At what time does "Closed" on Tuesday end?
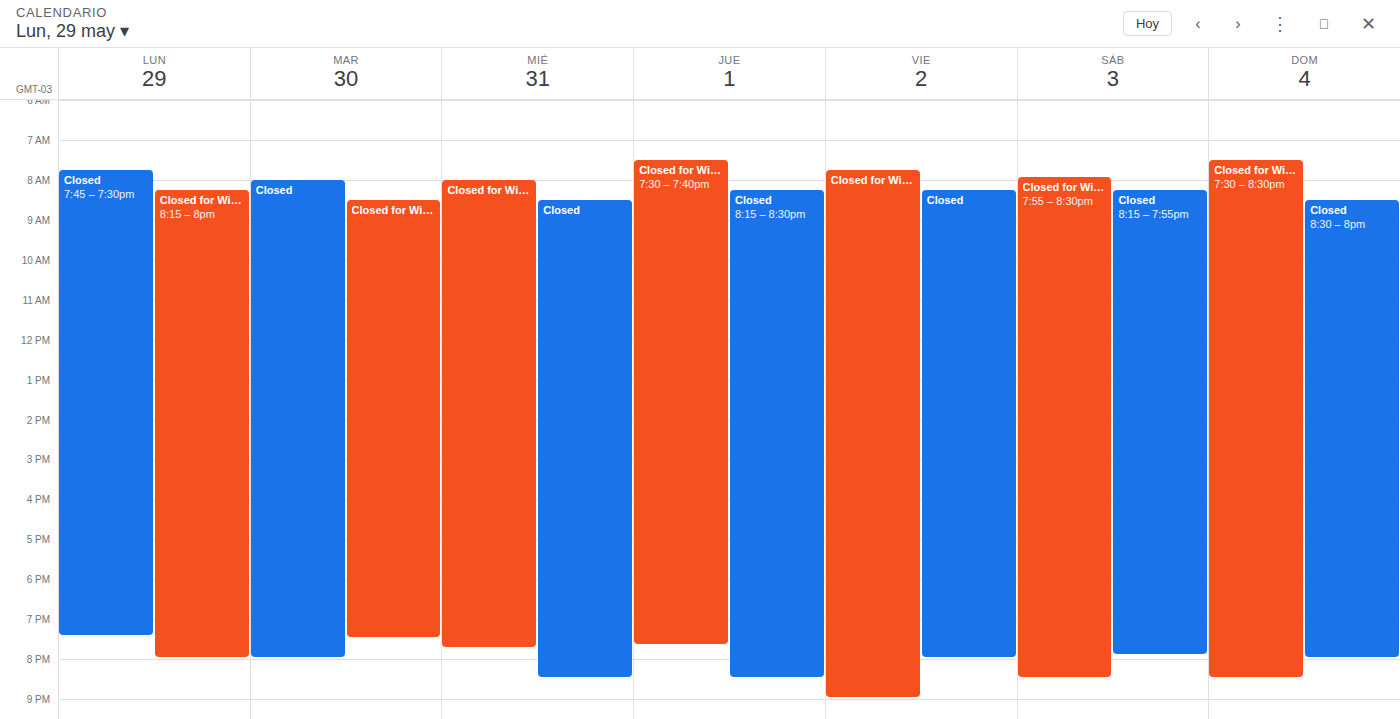
8:00 PM